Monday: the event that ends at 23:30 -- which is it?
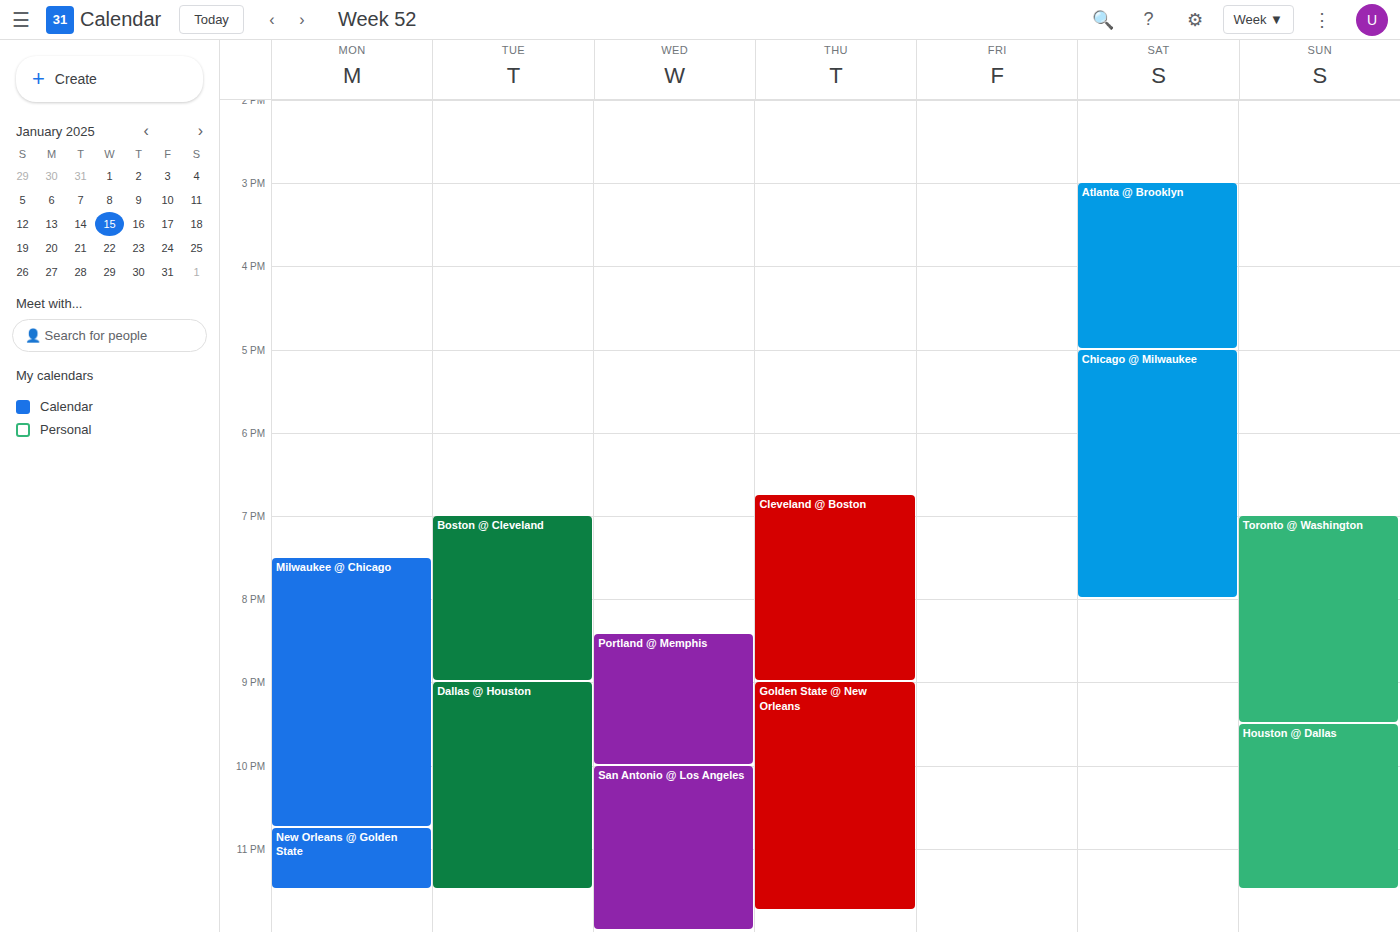
"New Orleans @ Golden State"